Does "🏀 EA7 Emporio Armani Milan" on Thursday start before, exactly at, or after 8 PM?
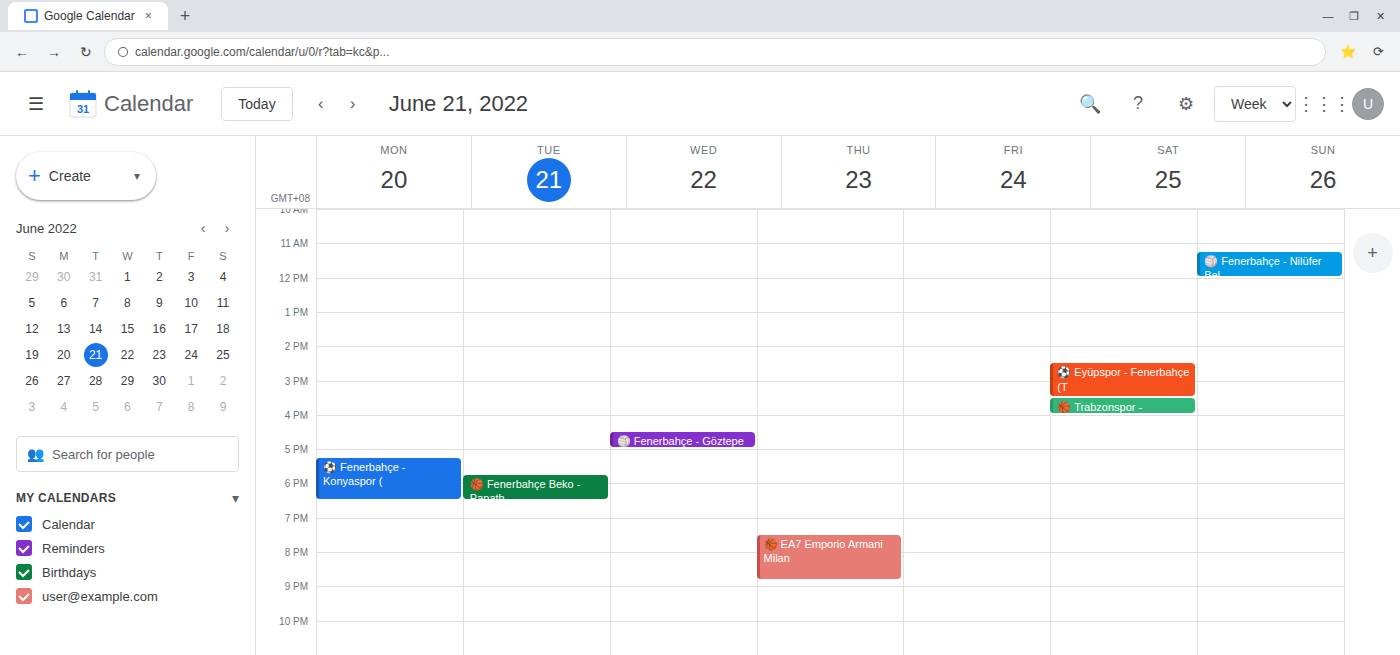
7:30 PM -- before 8 PM, 30 minutes above the 8 PM line.